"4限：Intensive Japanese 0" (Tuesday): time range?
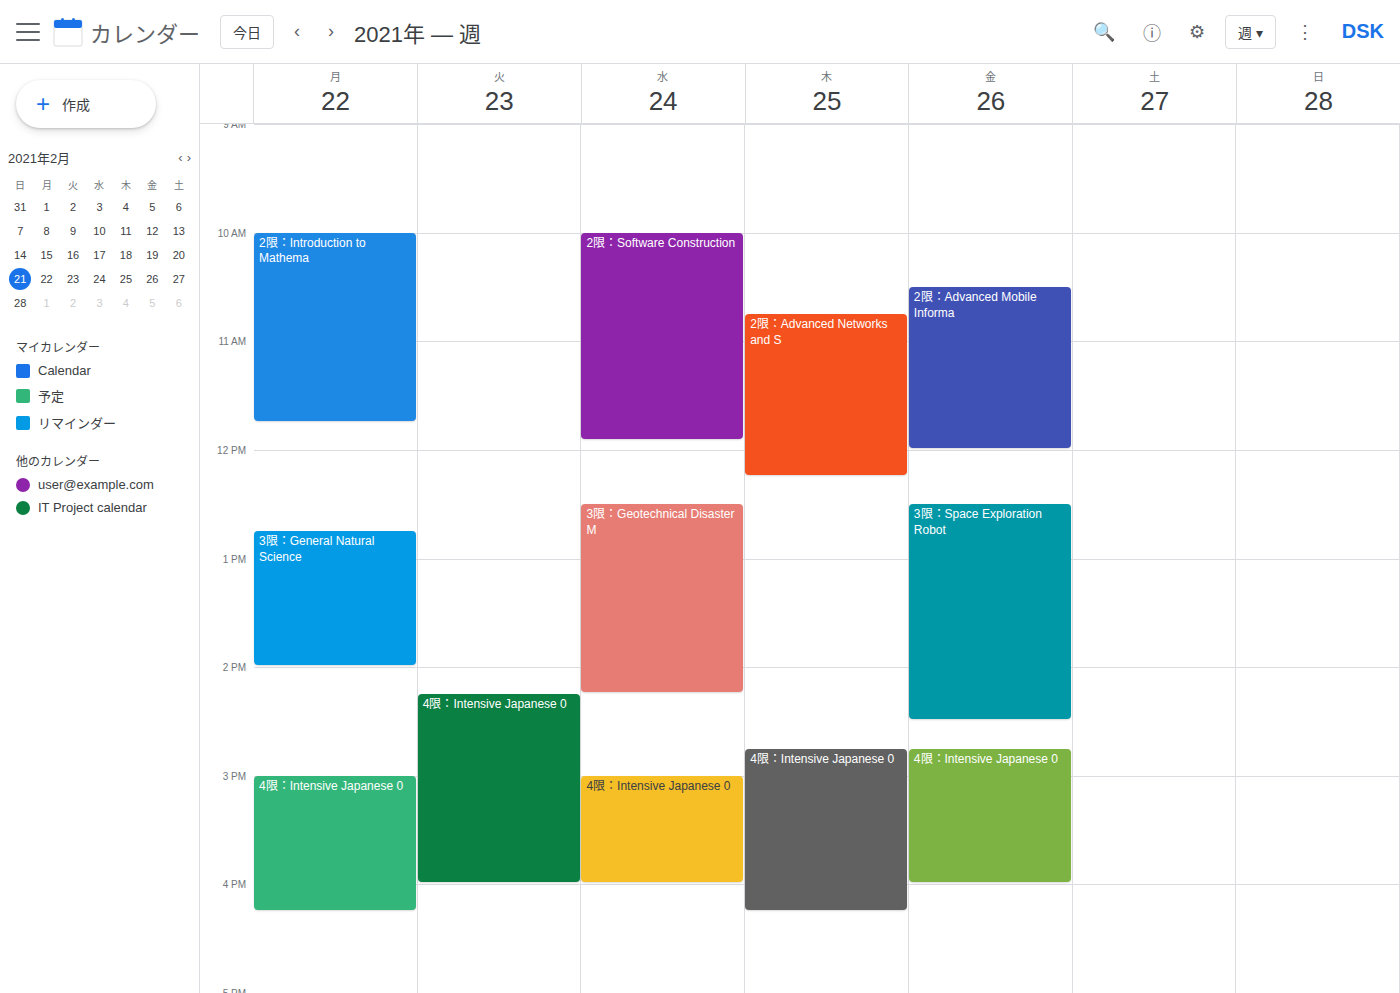
2:15 PM to 4:00 PM